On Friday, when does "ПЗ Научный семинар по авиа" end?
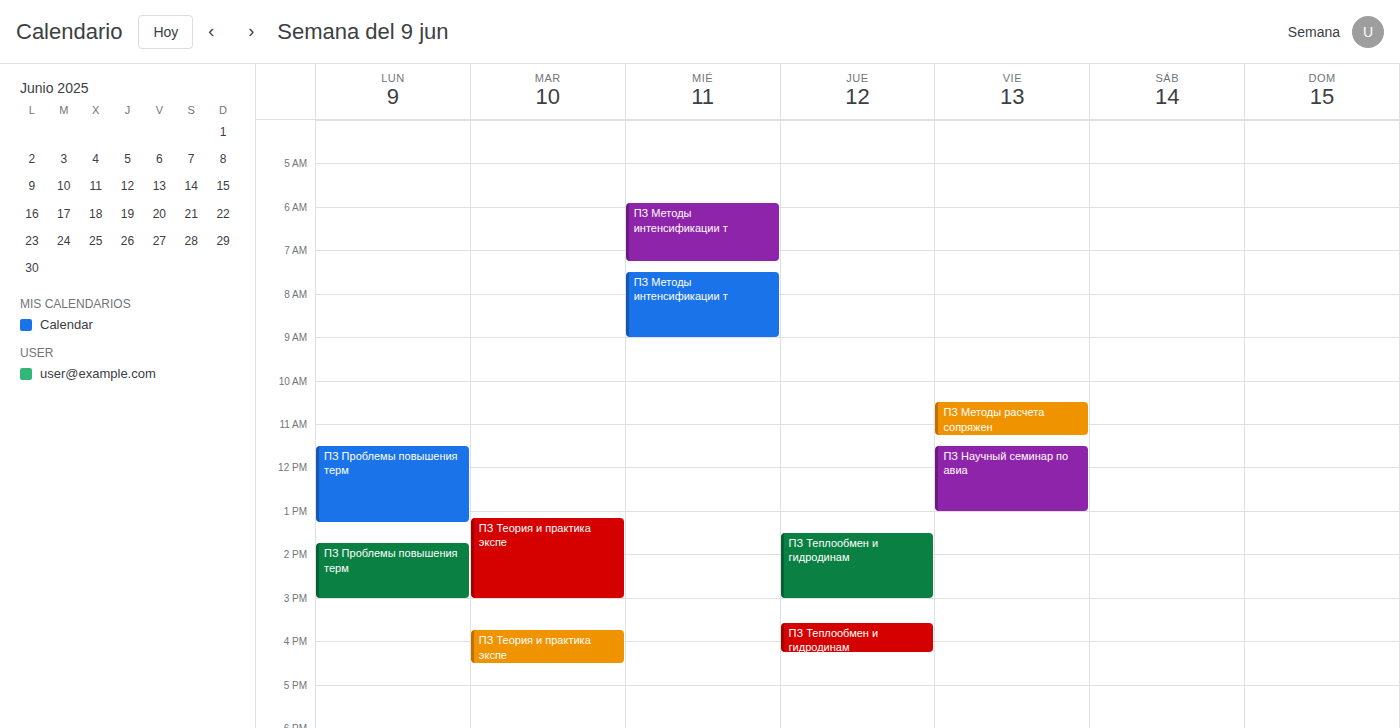
1:00 PM